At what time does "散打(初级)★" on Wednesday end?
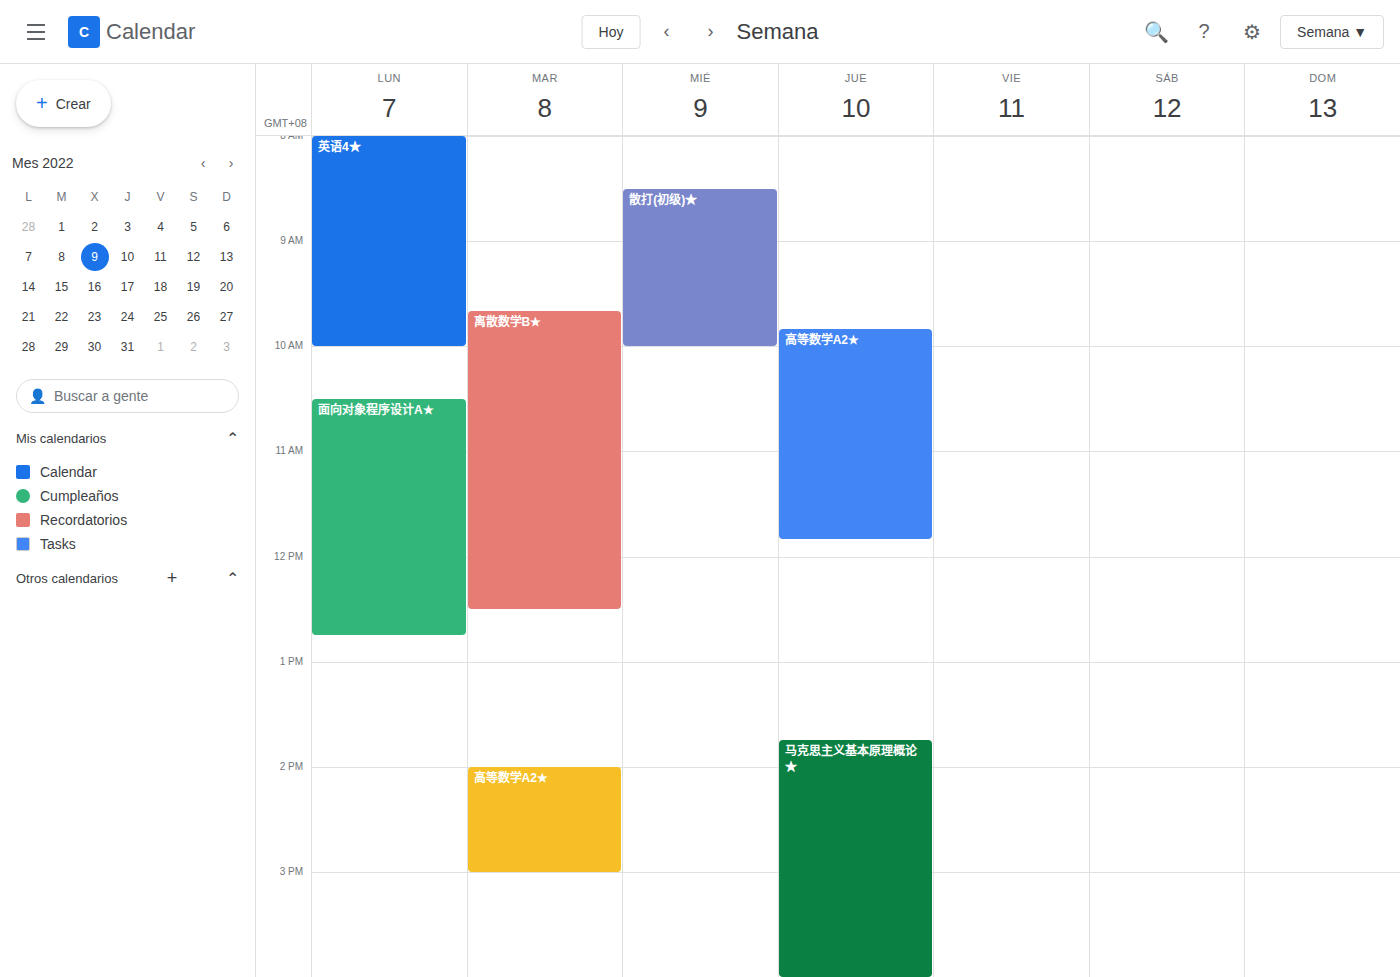
10:00 AM